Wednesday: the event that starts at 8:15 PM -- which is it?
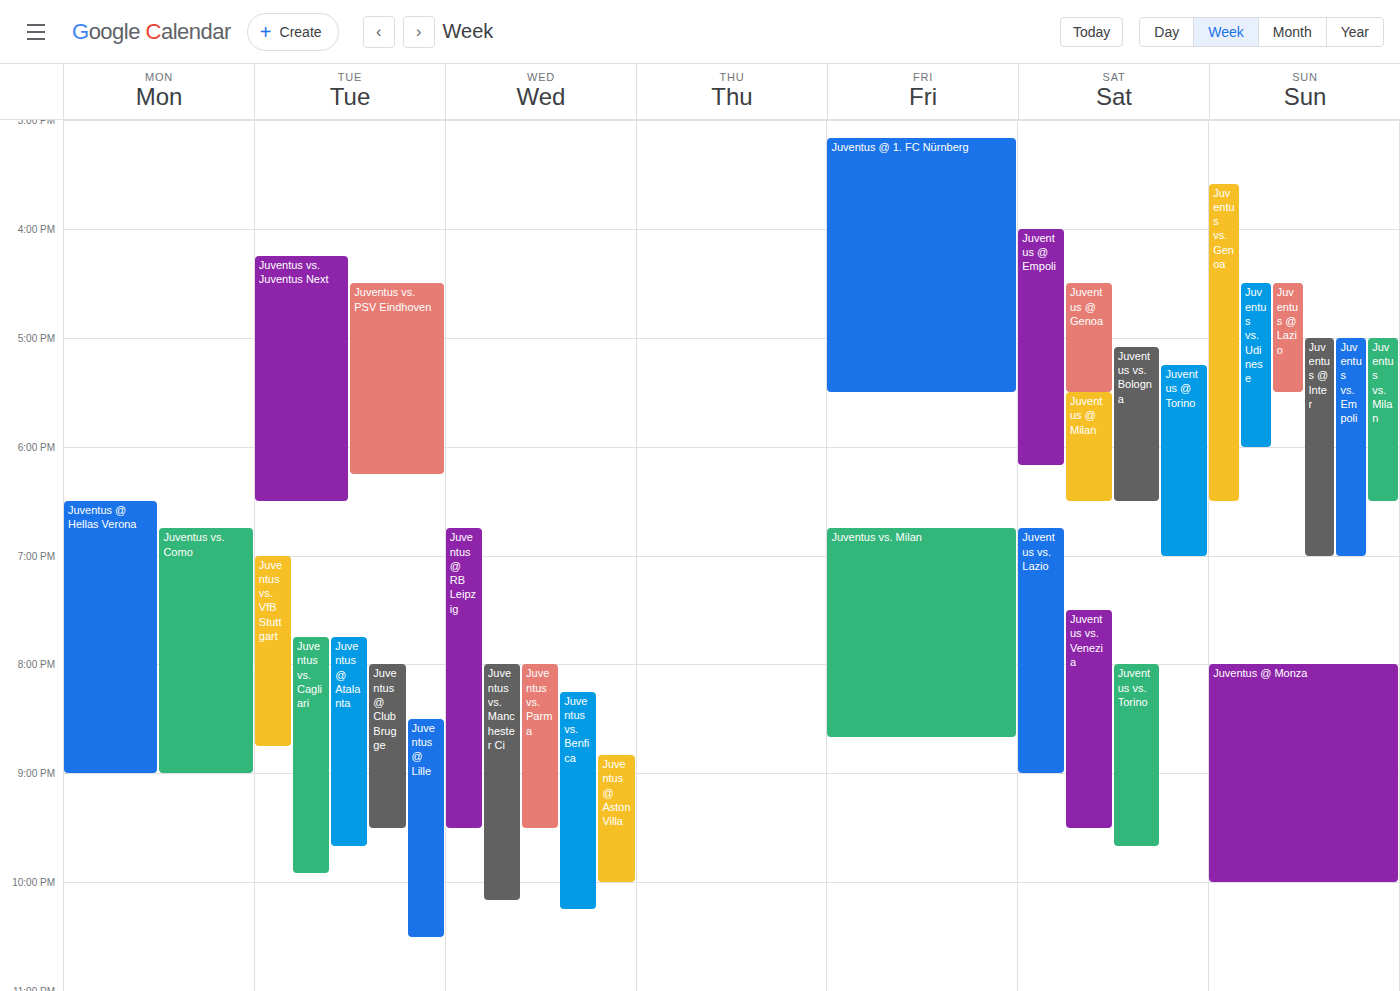
"Juventus vs. Benfica"